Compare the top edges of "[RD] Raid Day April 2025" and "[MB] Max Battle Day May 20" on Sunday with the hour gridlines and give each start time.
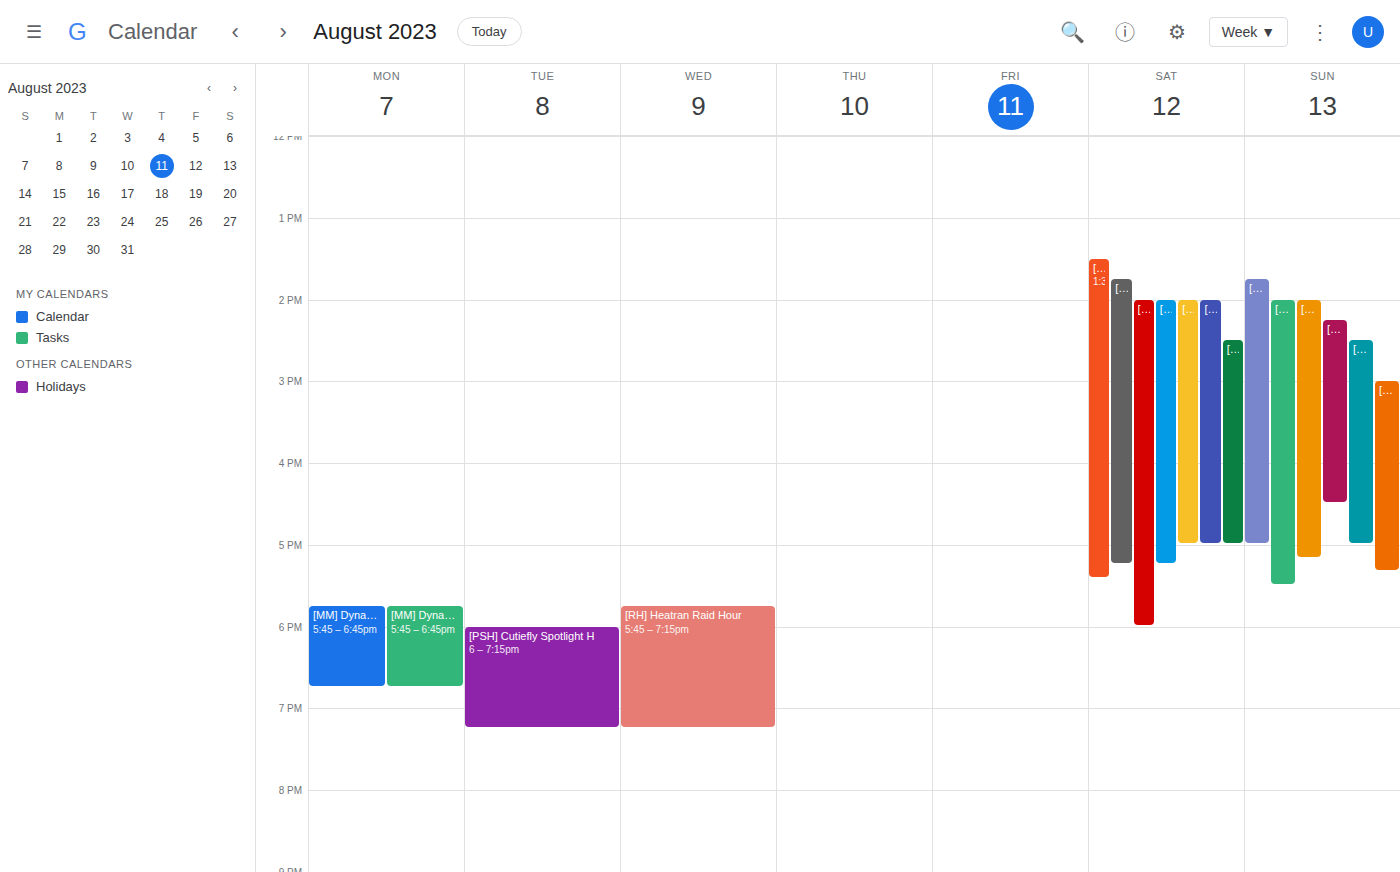
"[RD] Raid Day April 2025": 3:00 PM, exactly on the 3 PM line. "[MB] Max Battle Day May 20": 2:00 PM, exactly on the 2 PM line.